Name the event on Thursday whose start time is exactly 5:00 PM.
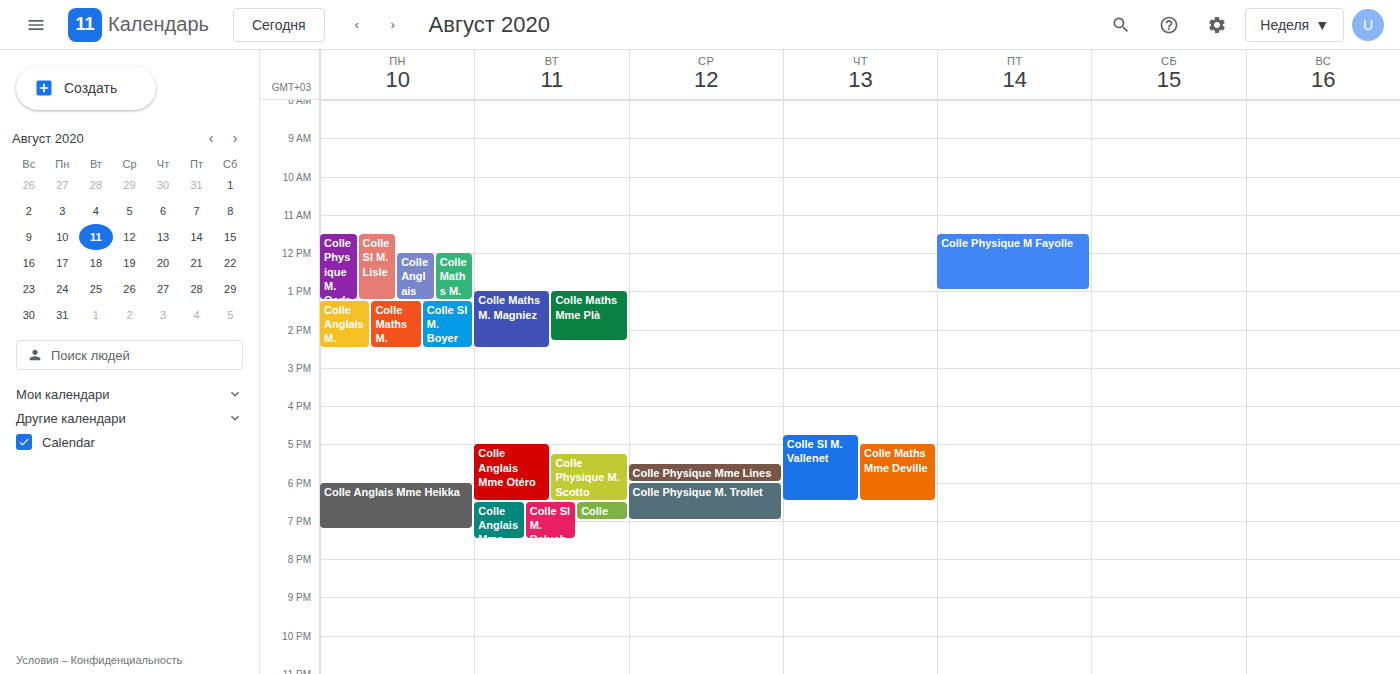
"Colle Maths Mme Deville"